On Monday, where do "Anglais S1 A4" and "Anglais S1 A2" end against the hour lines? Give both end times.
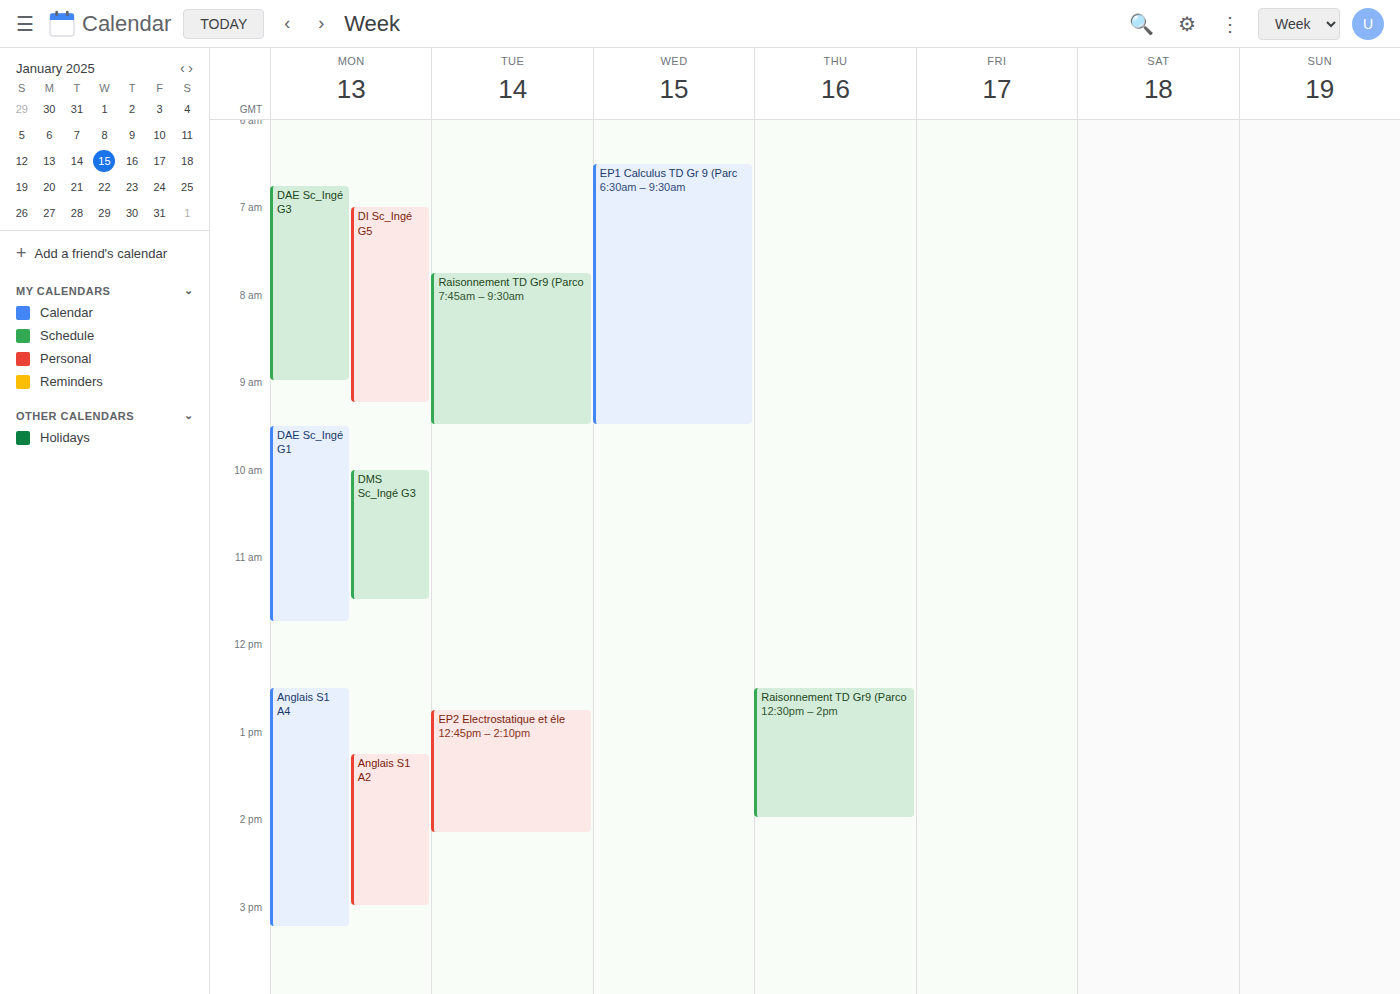
"Anglais S1 A4": 3:15 PM, neither: a quarter of the way from the 3 PM line to the 4 PM line. "Anglais S1 A2": 3:00 PM, exactly on the 3 PM line.